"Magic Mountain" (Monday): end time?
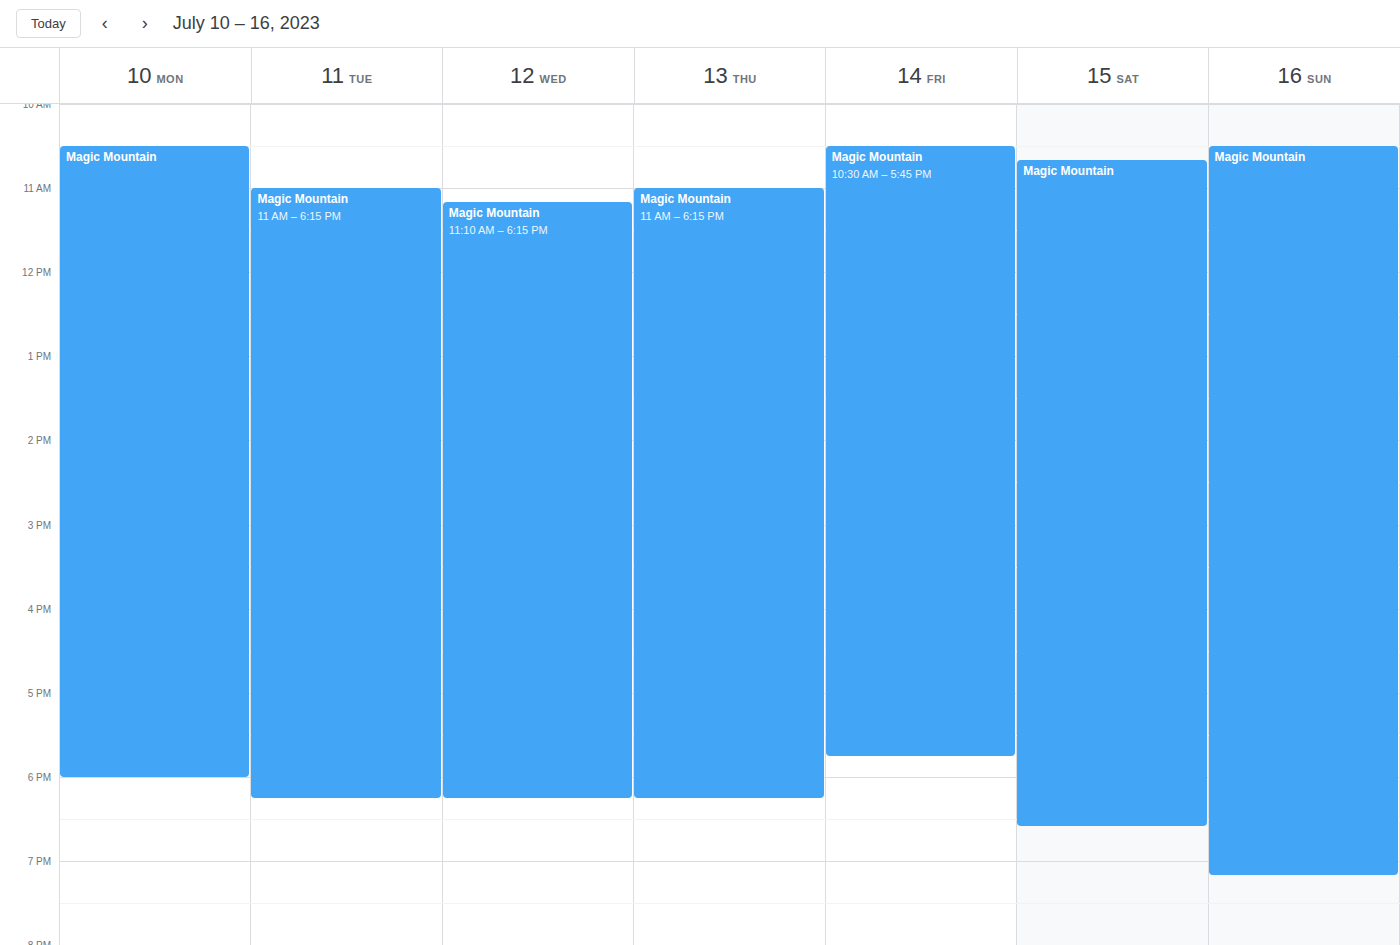
6:00 PM